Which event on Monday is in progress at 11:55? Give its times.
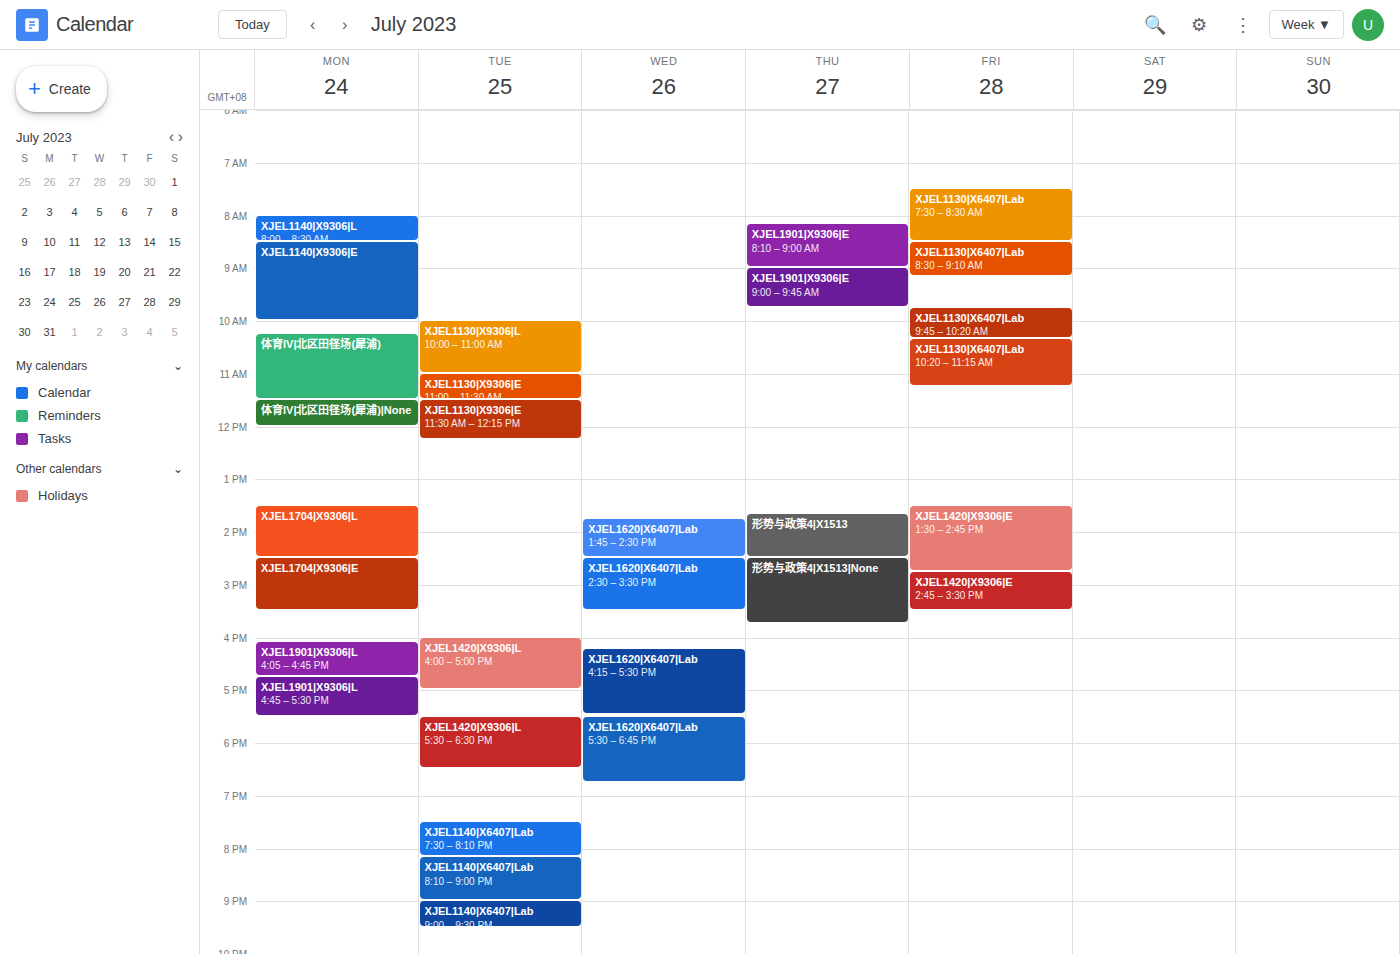
"体育IV|北区田径场(犀浦)|None", 11:30 to 12:00